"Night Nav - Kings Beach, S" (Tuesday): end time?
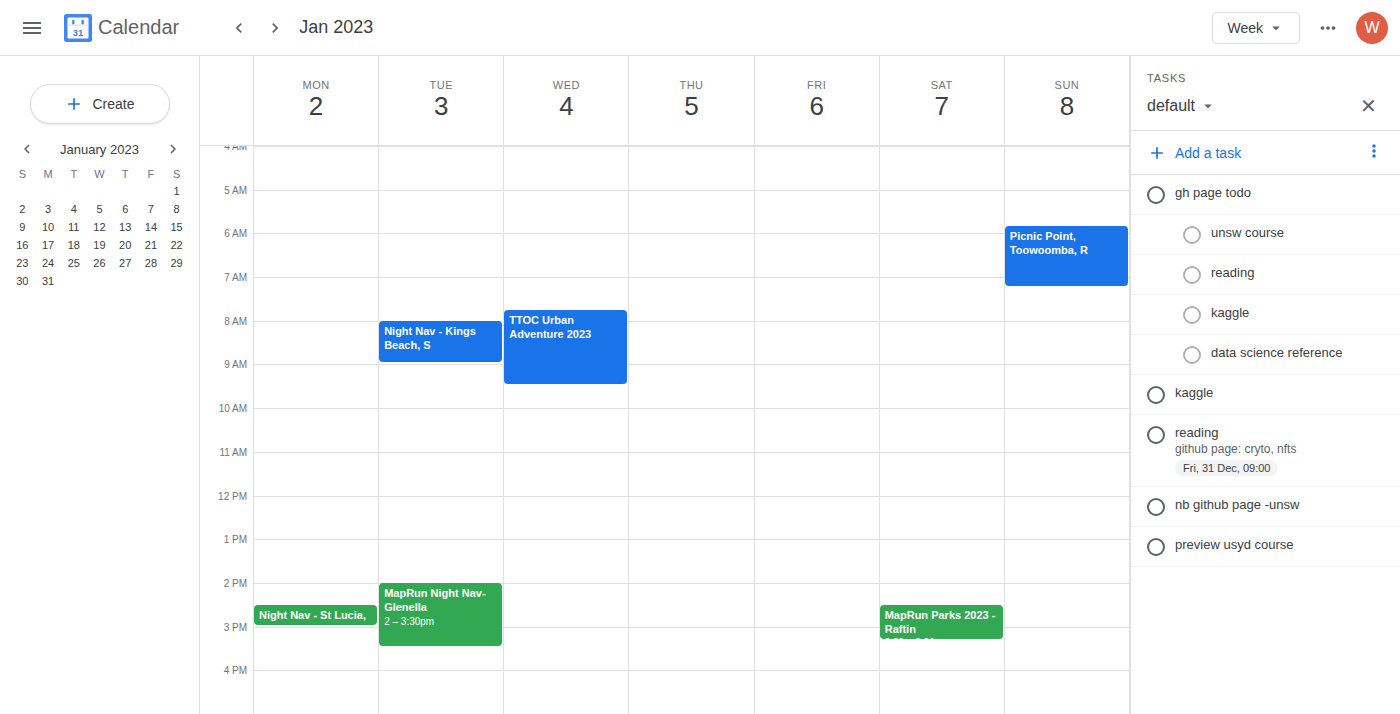
9:00 AM